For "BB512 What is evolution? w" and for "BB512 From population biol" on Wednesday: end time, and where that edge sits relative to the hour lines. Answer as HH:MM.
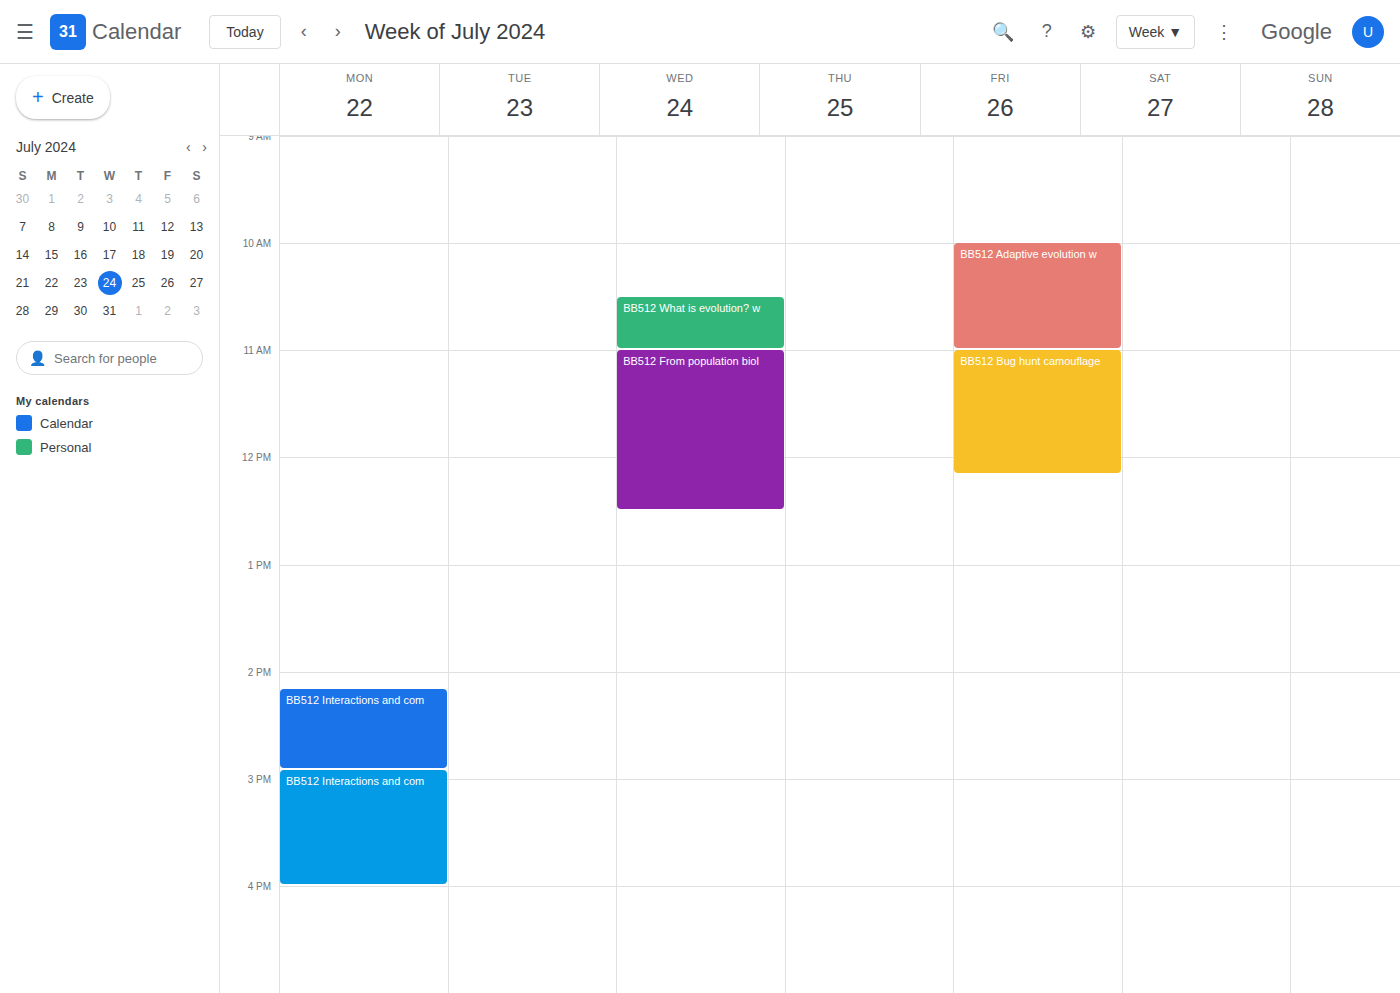
"BB512 What is evolution? w": 11:00, exactly on the 11:00 line. "BB512 From population biol": 12:30, halfway between the 12:00 and 13:00 lines.